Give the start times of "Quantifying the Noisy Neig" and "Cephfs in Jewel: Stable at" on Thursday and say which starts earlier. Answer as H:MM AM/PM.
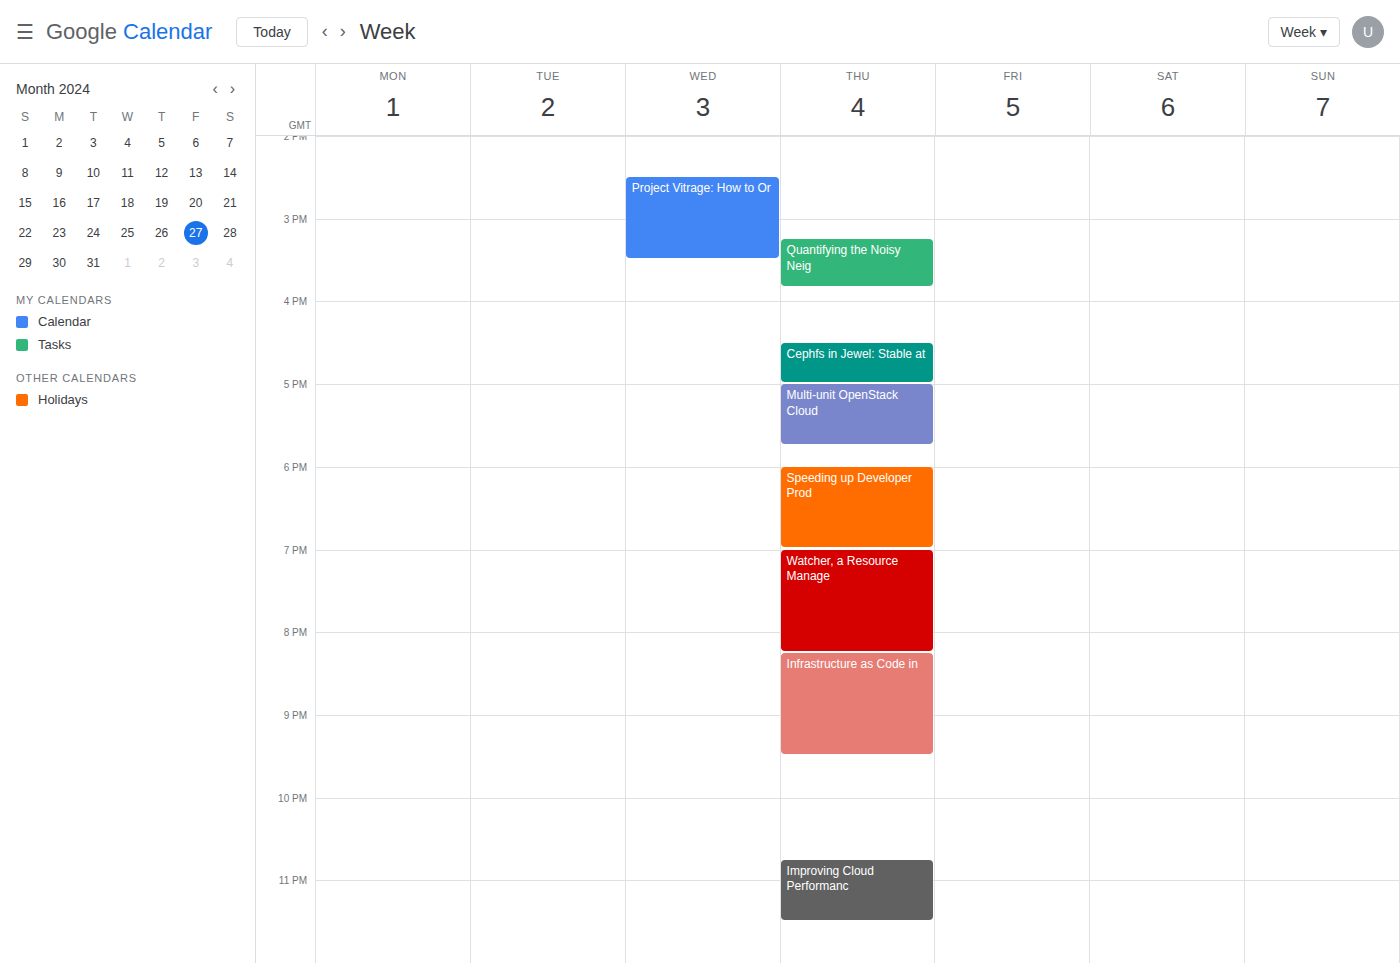
"Quantifying the Noisy Neig" 3:15 PM; "Cephfs in Jewel: Stable at" 4:30 PM.